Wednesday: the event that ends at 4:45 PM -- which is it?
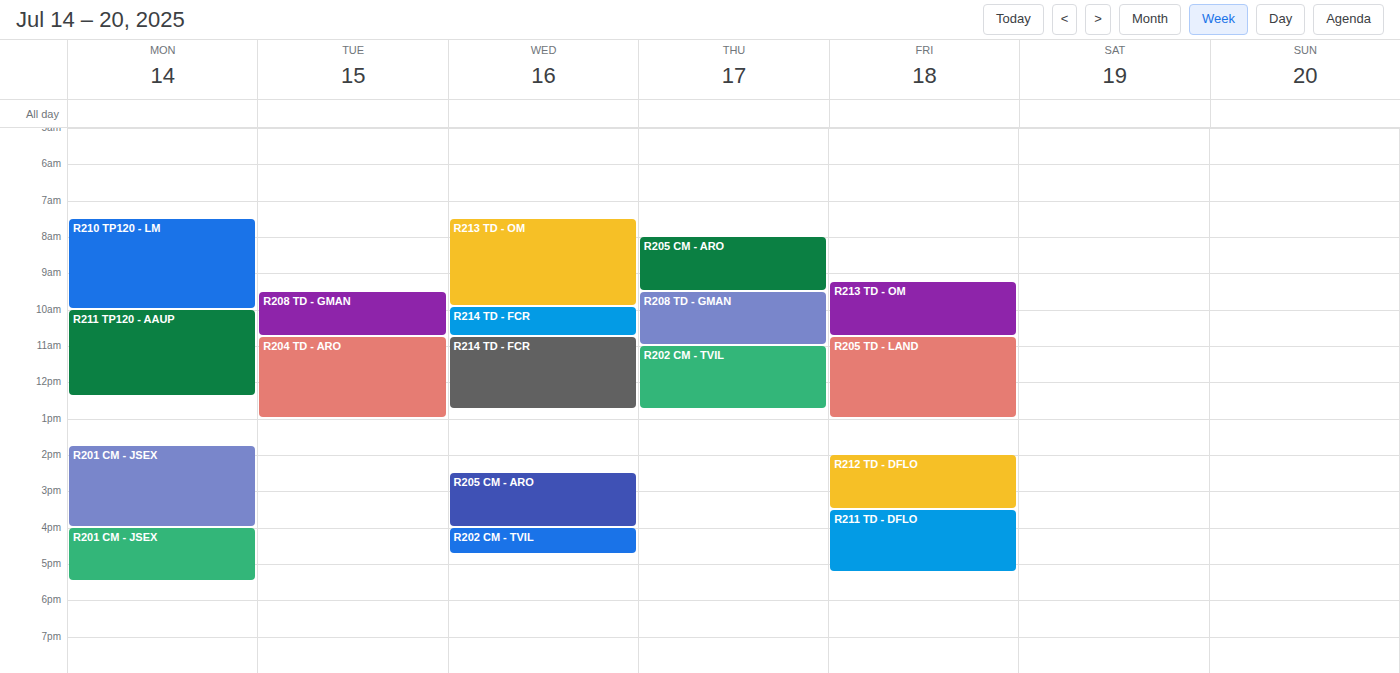
"R202 CM - TVIL"